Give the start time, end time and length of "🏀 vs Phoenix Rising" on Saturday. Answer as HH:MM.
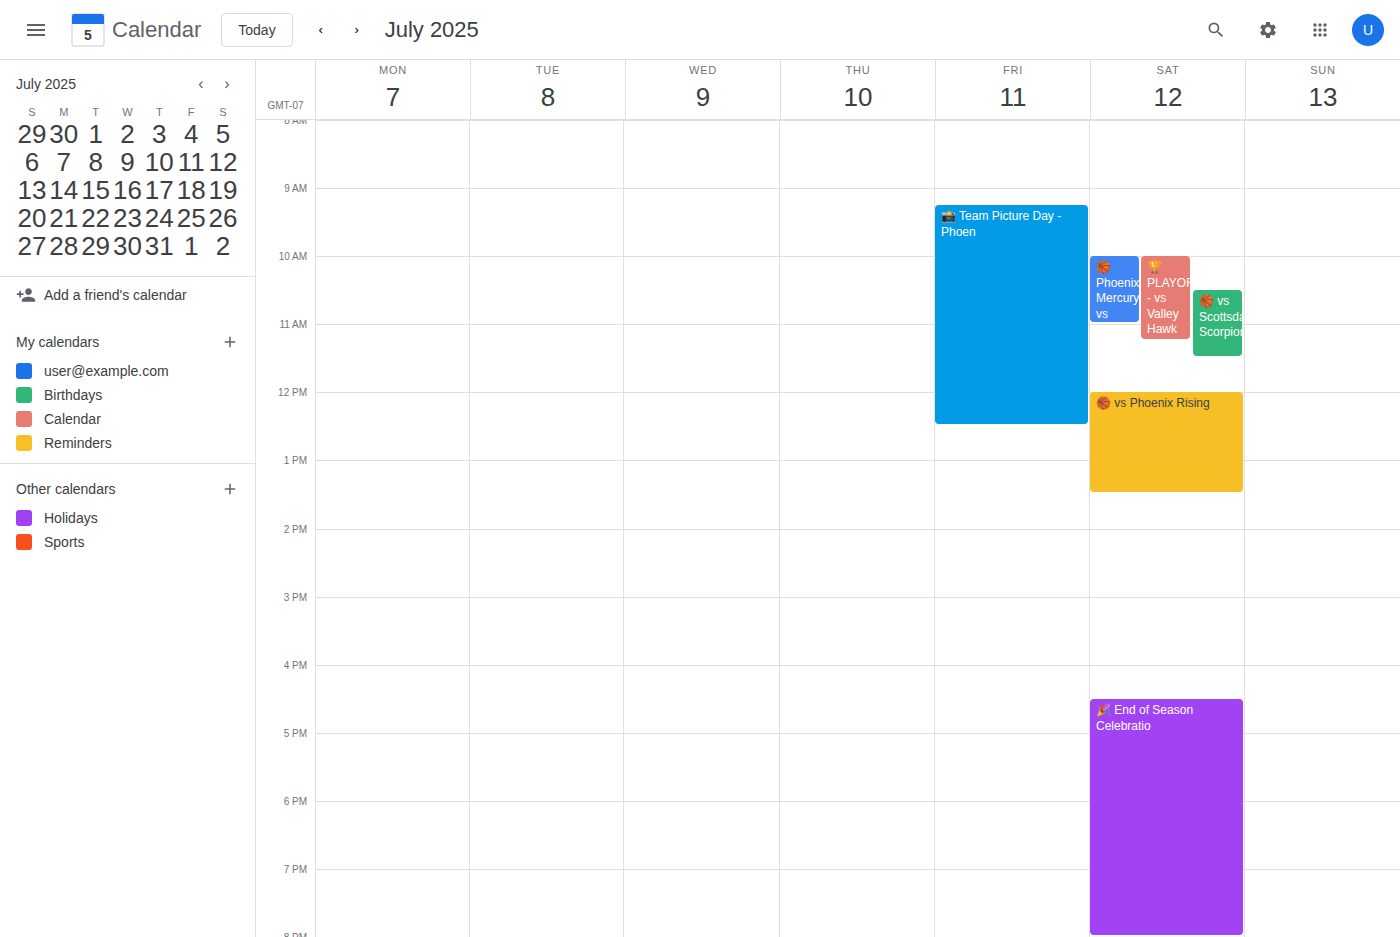
12:00 to 13:30, 1 hour 30 minutes